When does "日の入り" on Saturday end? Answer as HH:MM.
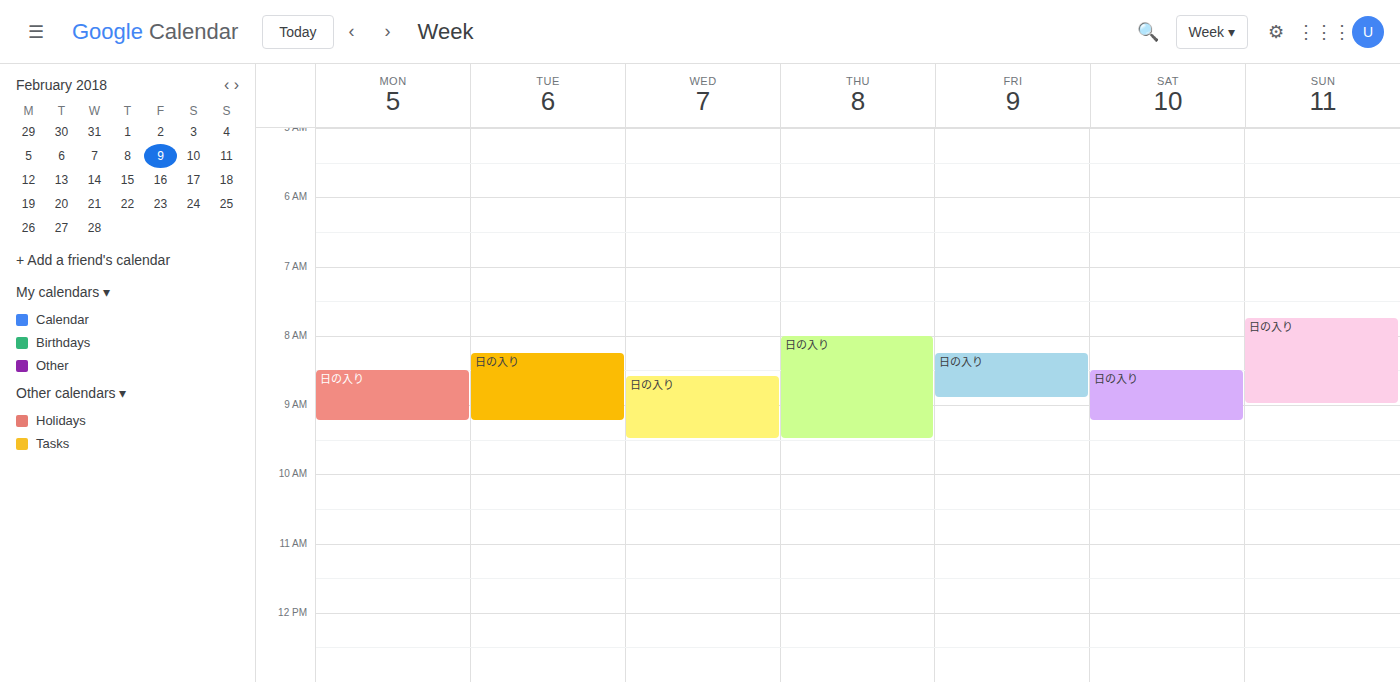
09:15